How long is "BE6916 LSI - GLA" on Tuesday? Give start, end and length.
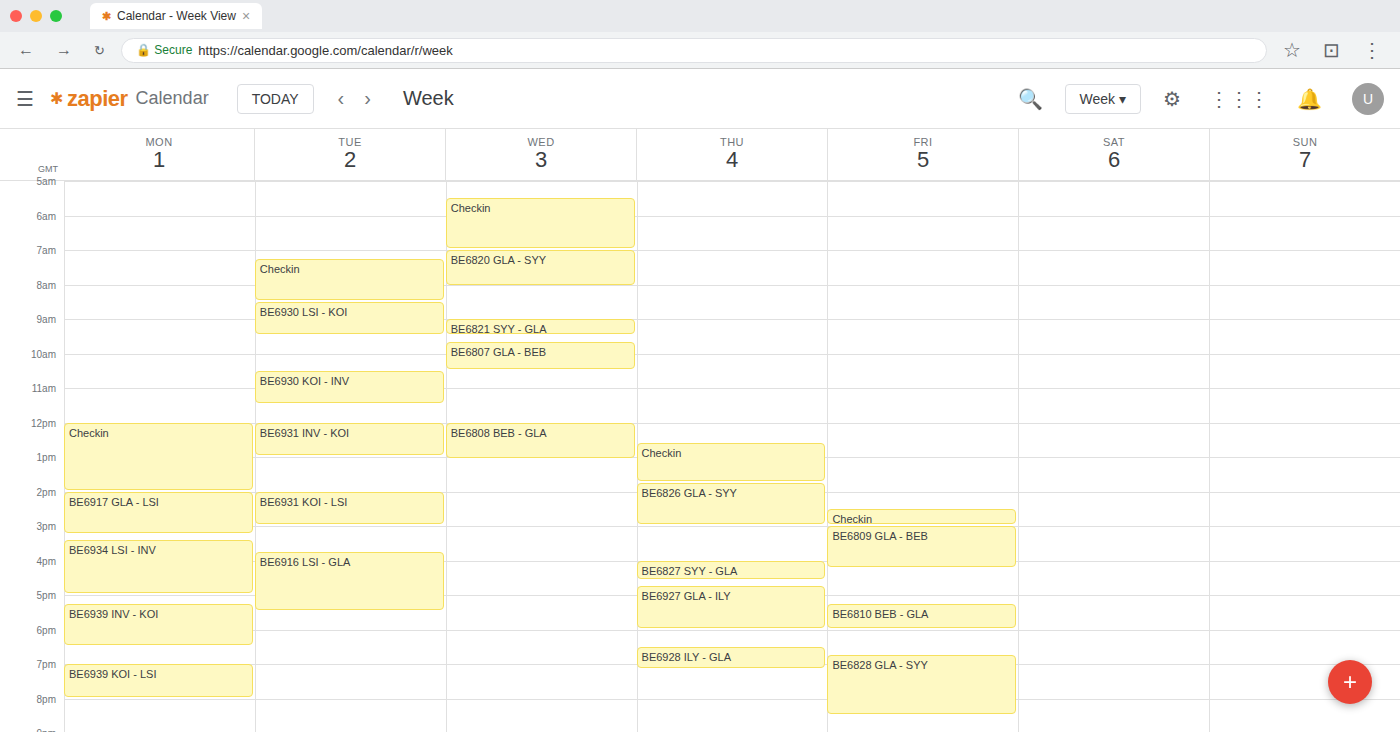
15:45 to 17:30, 1 hour 45 minutes